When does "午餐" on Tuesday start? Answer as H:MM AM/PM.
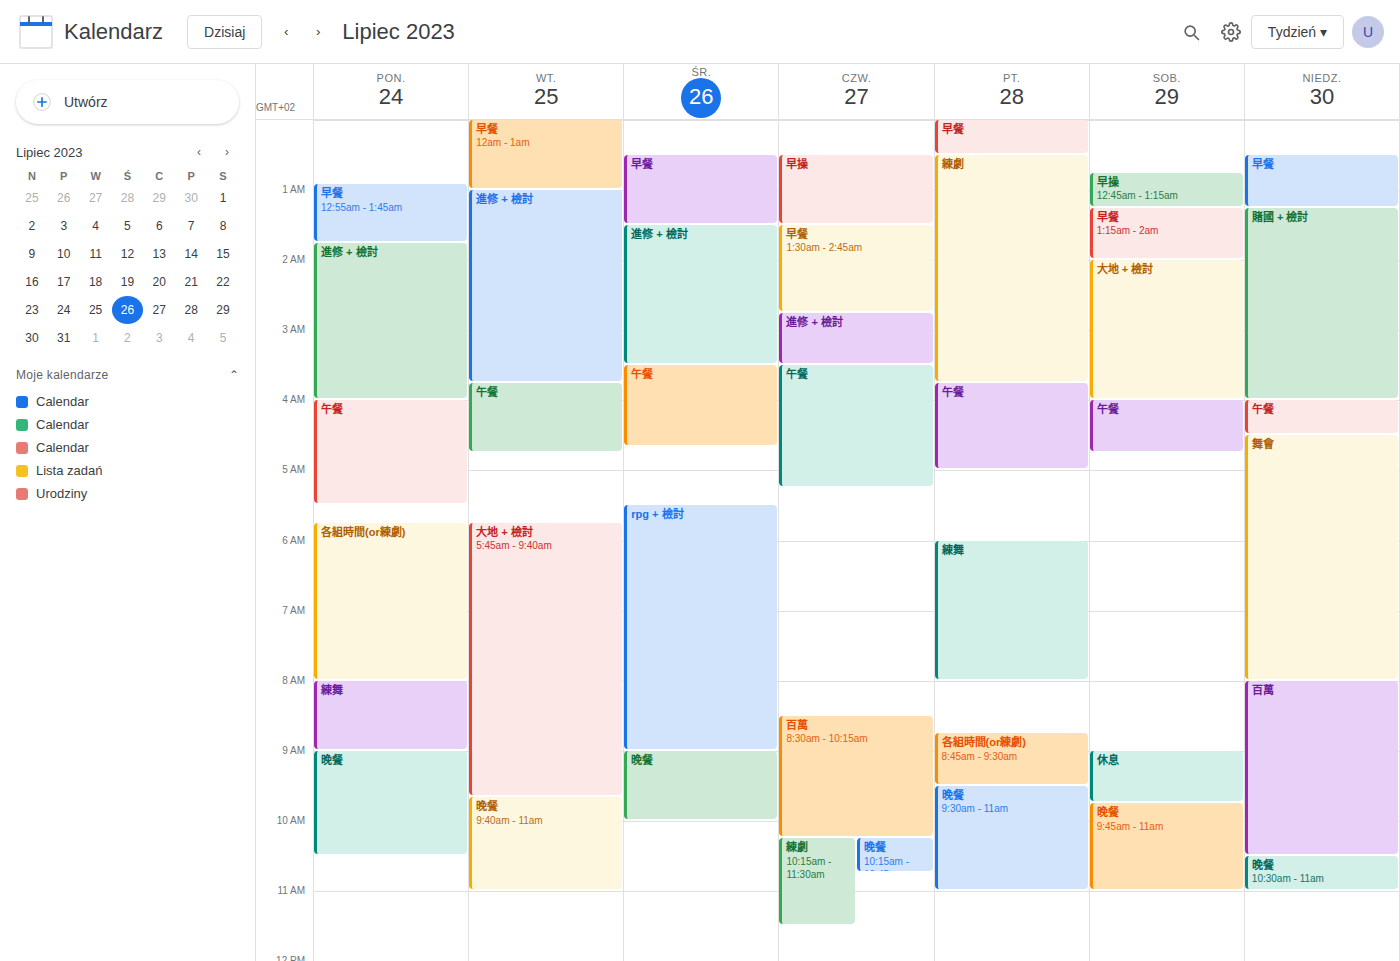
3:45 AM